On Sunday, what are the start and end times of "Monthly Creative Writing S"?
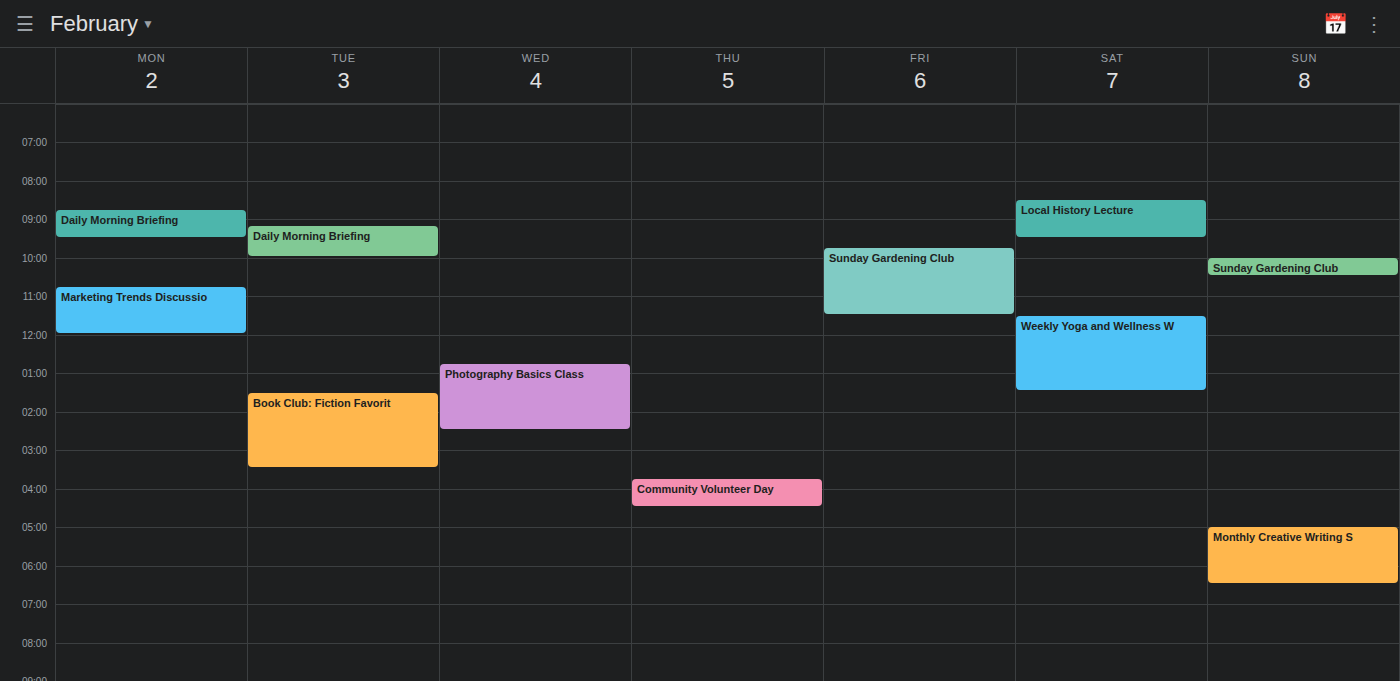
5:00 PM to 6:30 PM